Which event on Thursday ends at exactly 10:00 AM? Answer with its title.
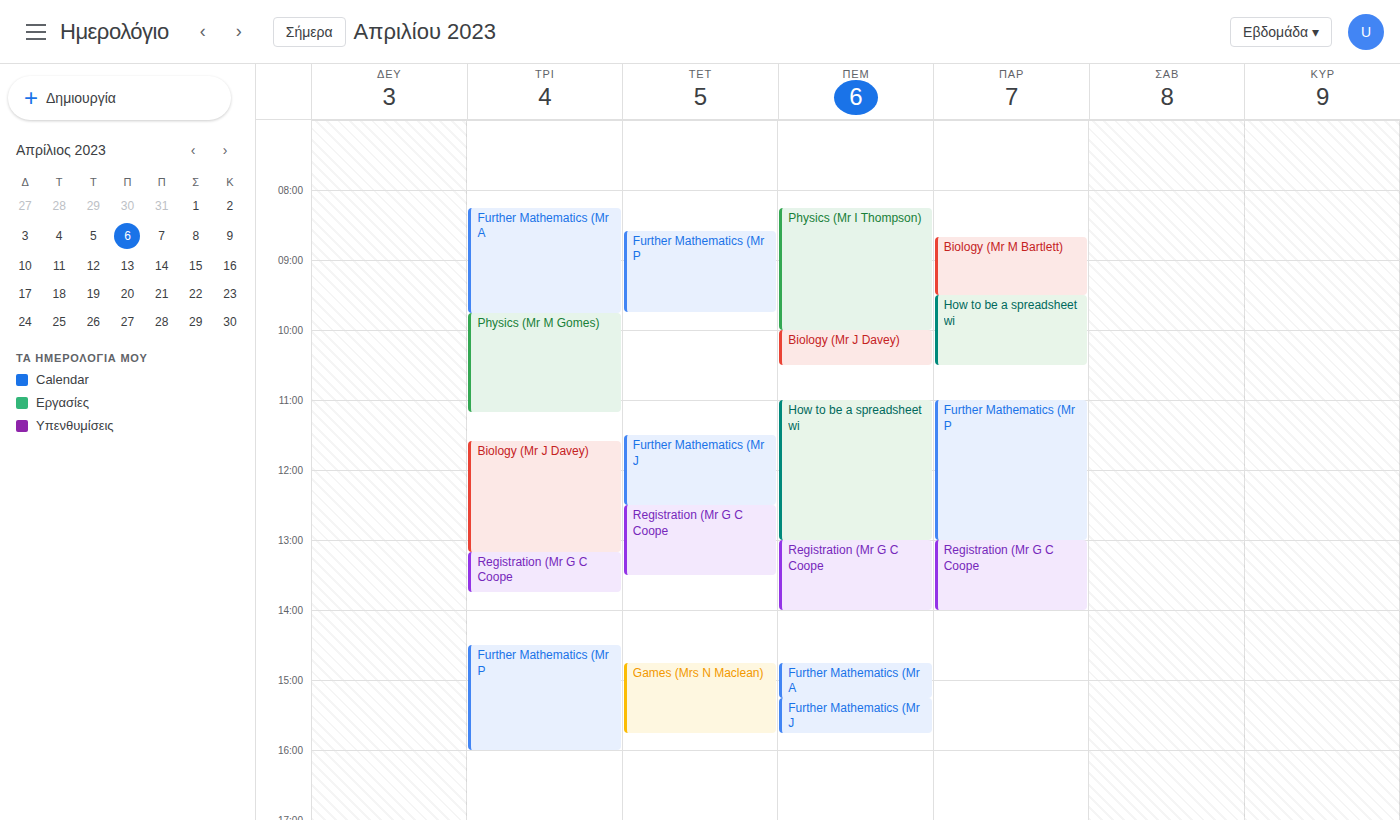
"Physics (Mr I Thompson)"